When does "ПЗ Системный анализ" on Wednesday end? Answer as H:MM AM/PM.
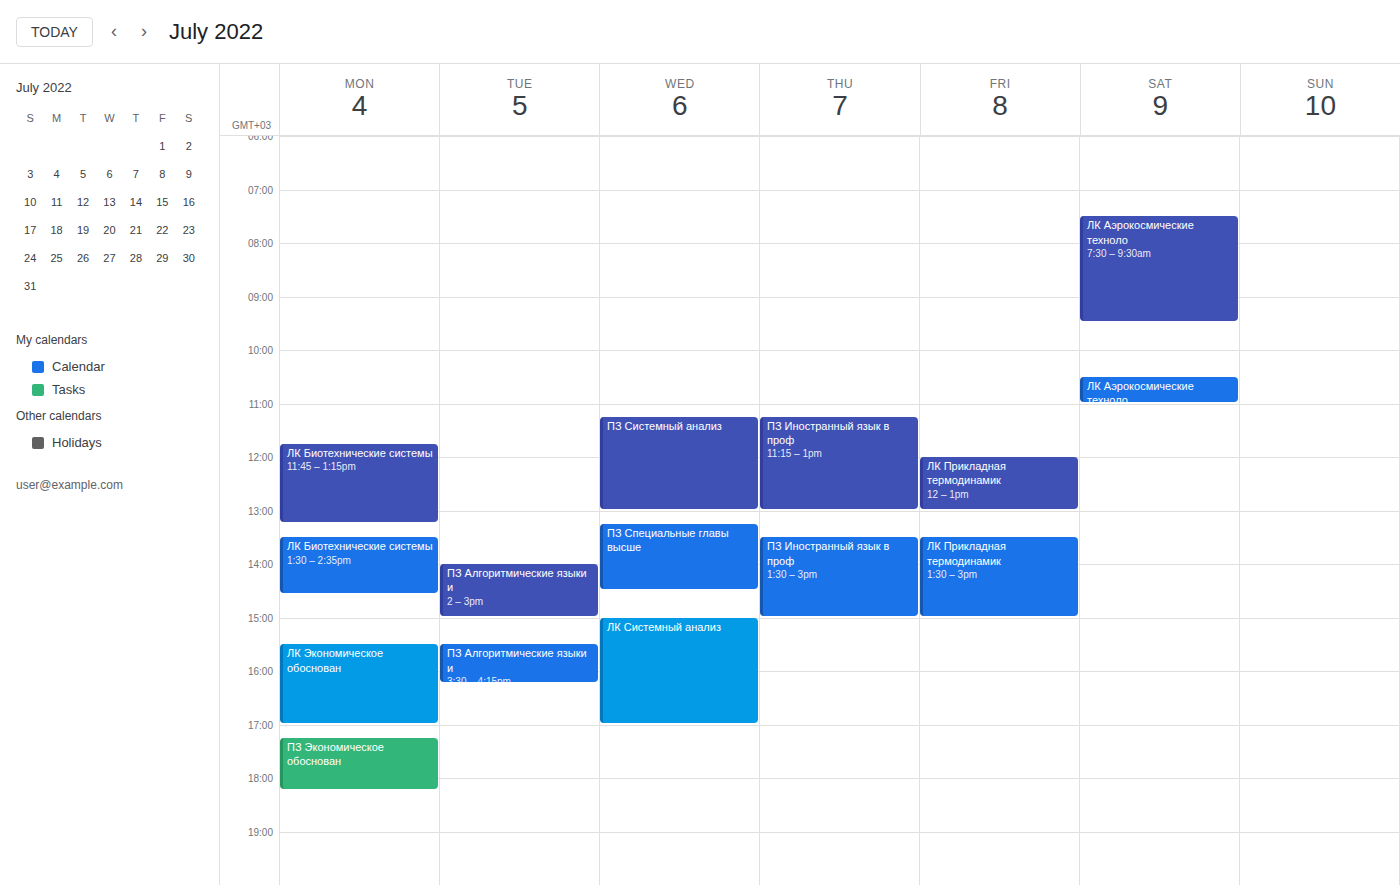
1:00 PM